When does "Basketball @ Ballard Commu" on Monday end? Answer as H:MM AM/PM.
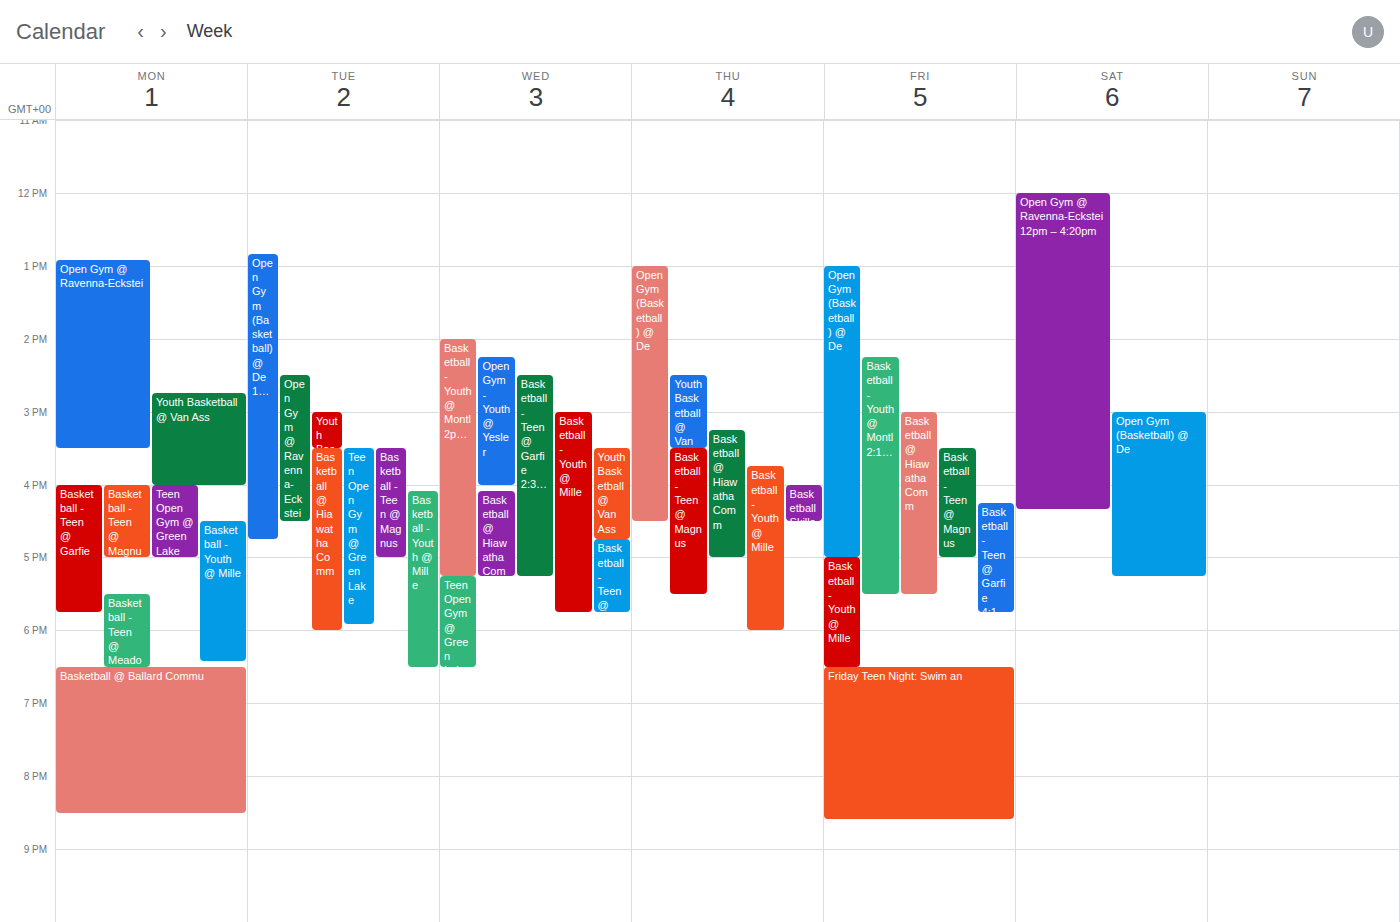
8:30 PM